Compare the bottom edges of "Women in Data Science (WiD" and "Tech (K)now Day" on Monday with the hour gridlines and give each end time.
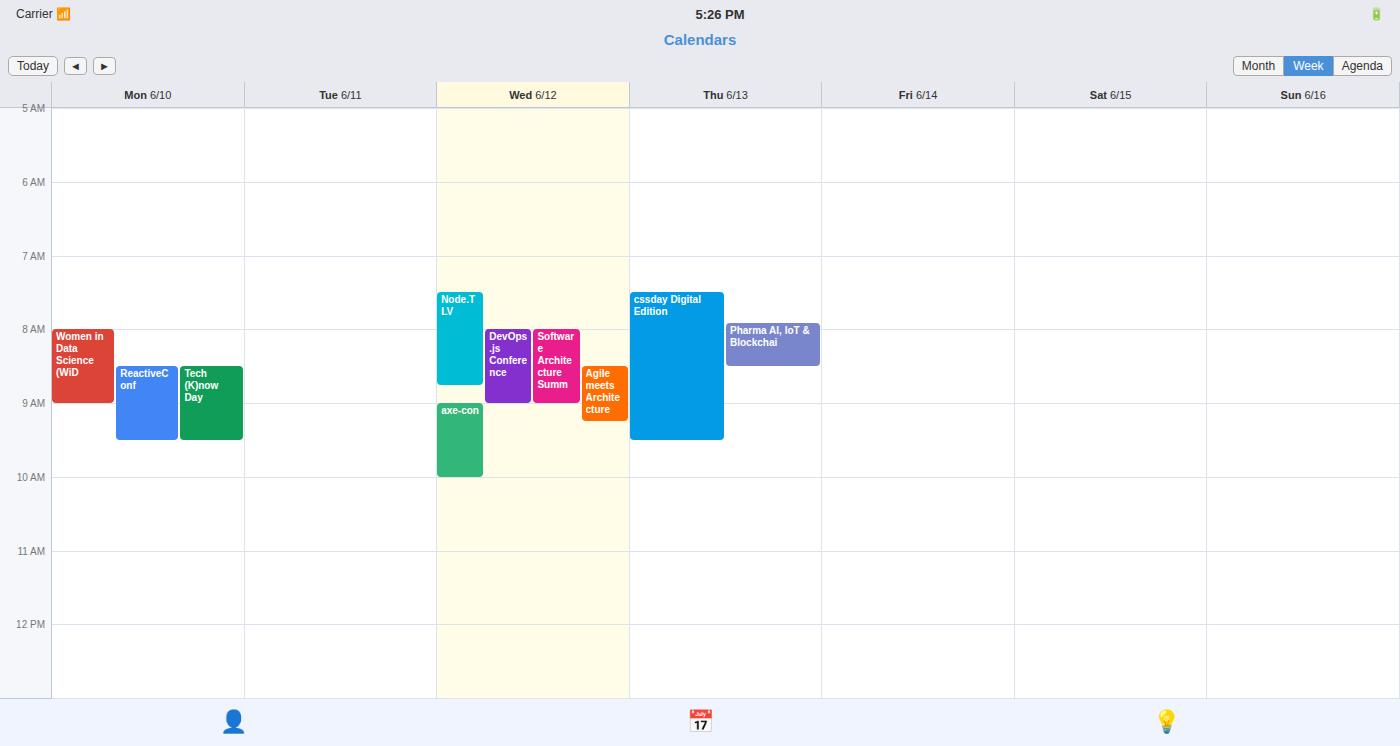
"Women in Data Science (WiD": 9:00 AM, exactly on the 9 AM line. "Tech (K)now Day": 9:30 AM, halfway between the 9 AM and 10 AM lines.